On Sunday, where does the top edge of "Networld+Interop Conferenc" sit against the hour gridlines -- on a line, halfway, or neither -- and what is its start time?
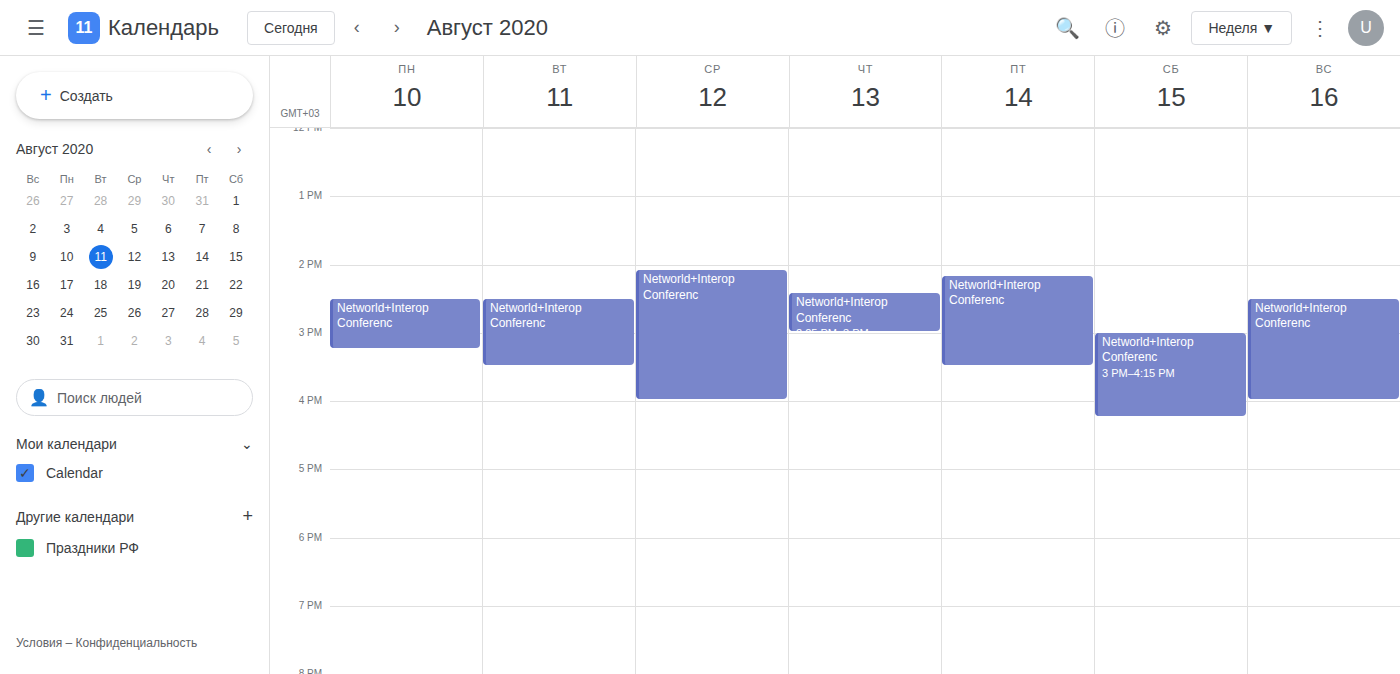
2:30 PM -- halfway between the 2 PM and 3 PM lines.